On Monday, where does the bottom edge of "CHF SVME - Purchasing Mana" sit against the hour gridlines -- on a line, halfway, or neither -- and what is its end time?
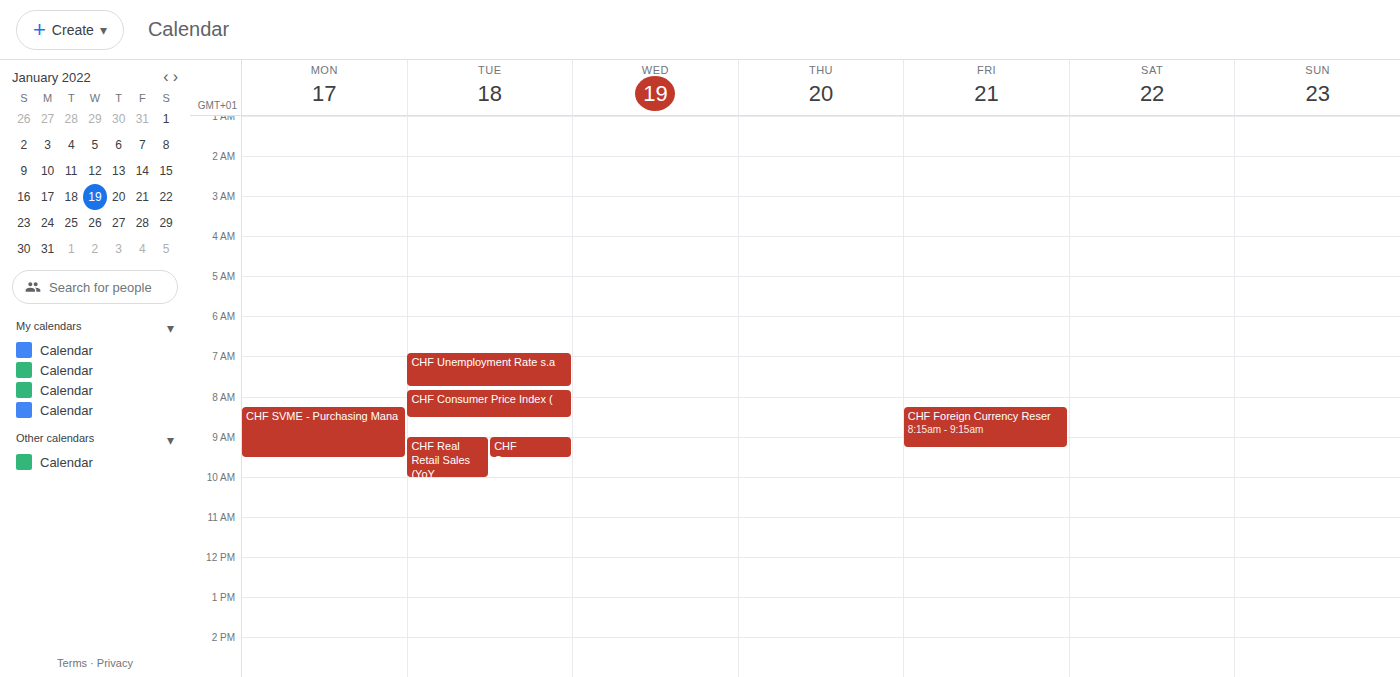
9:30 AM -- halfway between the 9 AM and 10 AM lines.